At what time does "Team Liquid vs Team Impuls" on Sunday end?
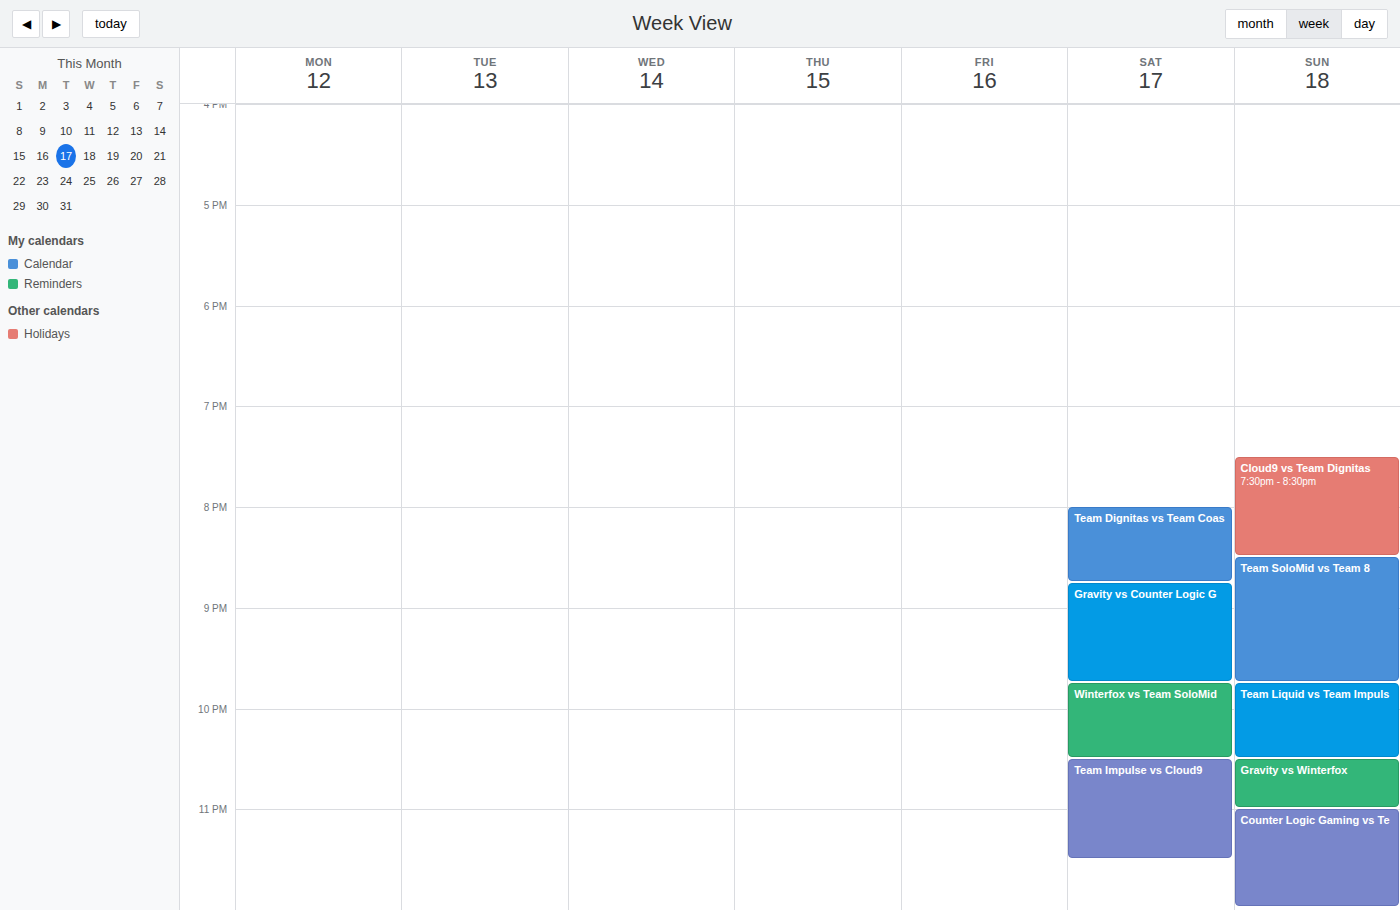
10:30 PM